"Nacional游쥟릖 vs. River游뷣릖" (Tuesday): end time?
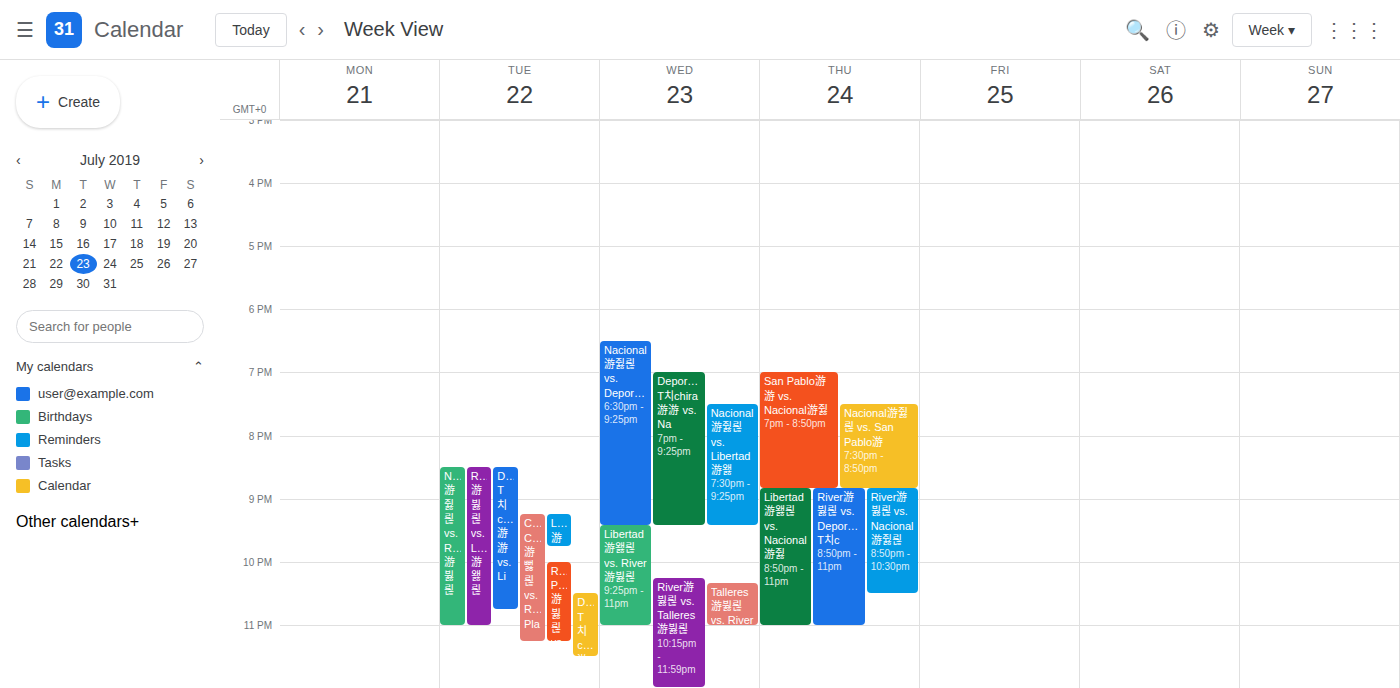
23:00